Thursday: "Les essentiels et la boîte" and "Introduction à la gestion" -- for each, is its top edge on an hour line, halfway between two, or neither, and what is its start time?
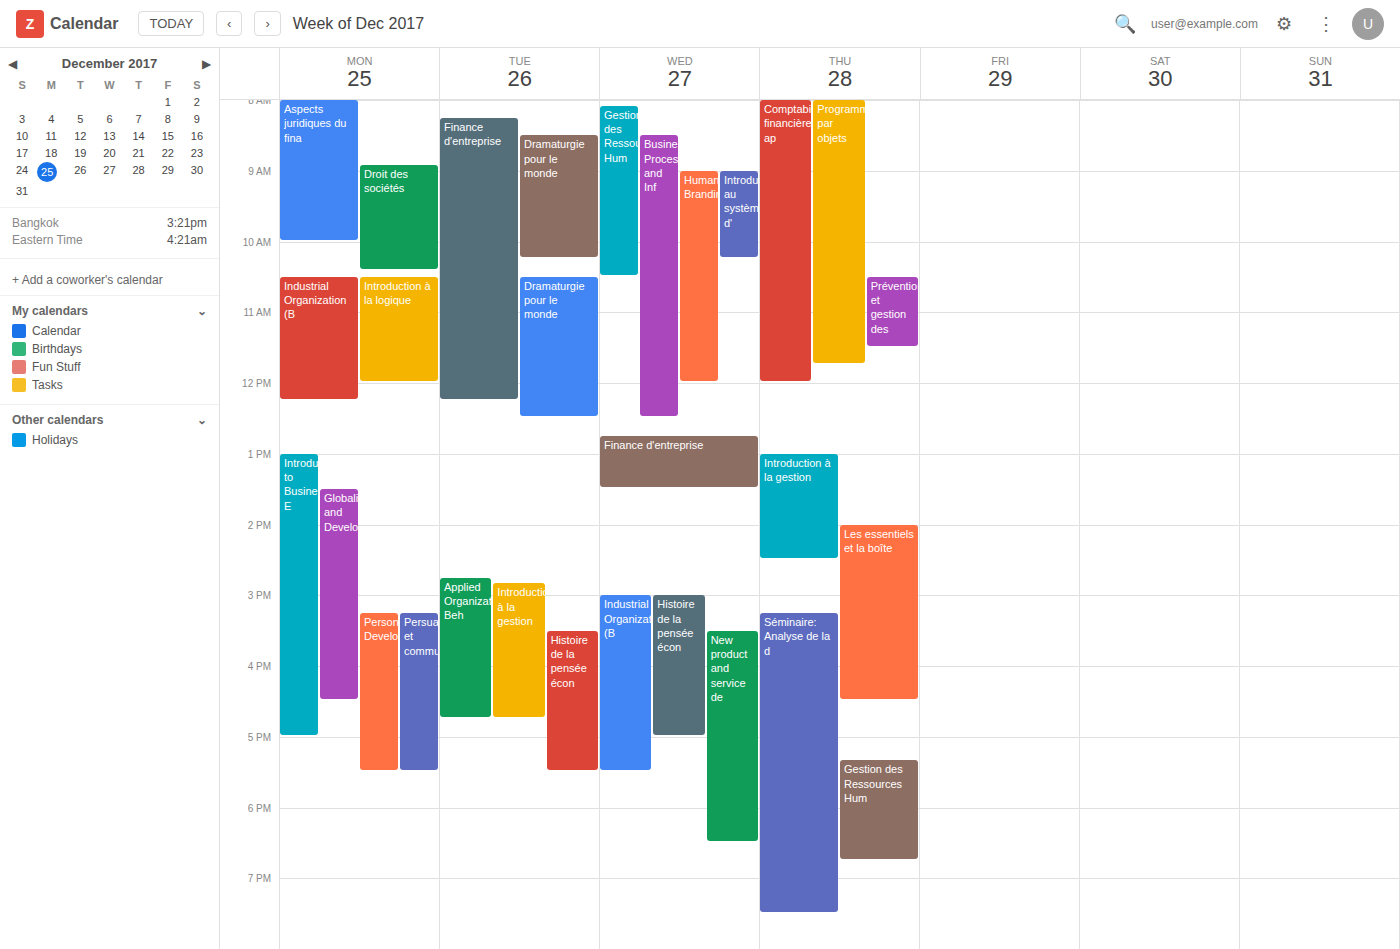
"Les essentiels et la boîte": 14:00, exactly on the 14:00 line. "Introduction à la gestion": 13:00, exactly on the 13:00 line.